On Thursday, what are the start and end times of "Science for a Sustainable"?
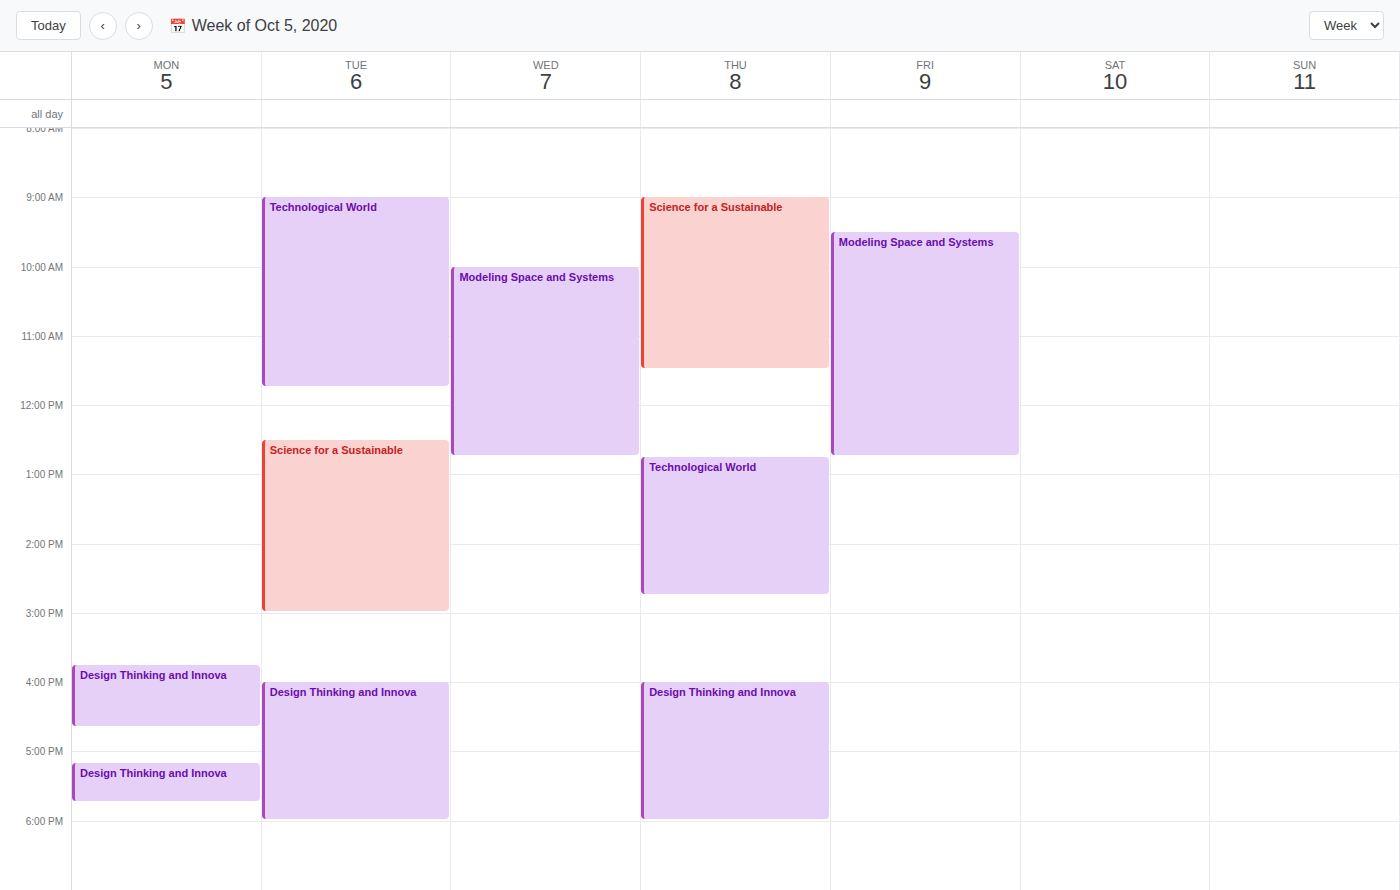
9:00 AM to 11:30 AM